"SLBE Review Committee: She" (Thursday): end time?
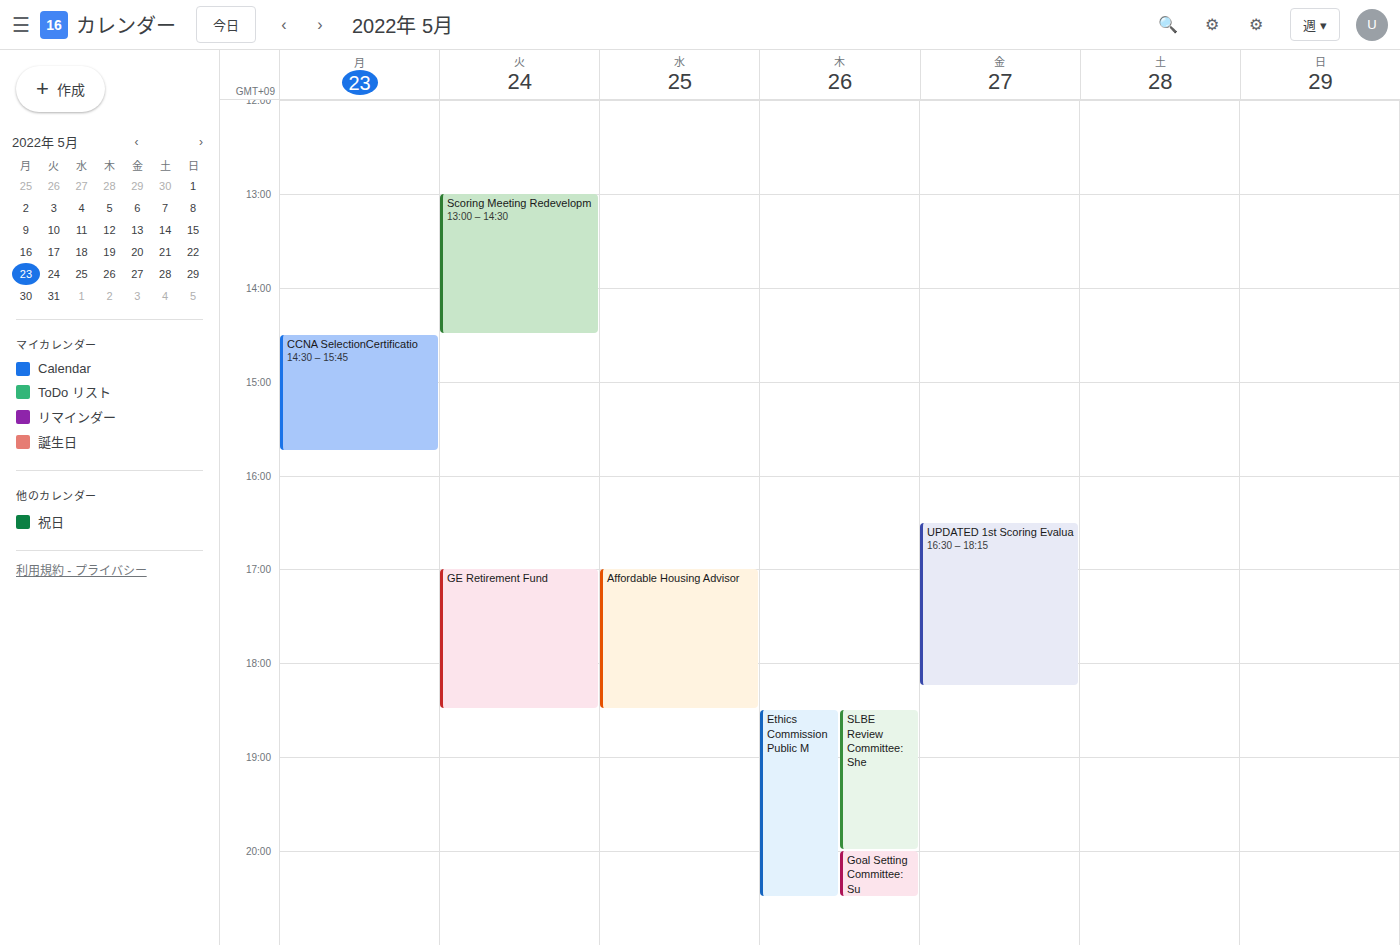
8:00 PM